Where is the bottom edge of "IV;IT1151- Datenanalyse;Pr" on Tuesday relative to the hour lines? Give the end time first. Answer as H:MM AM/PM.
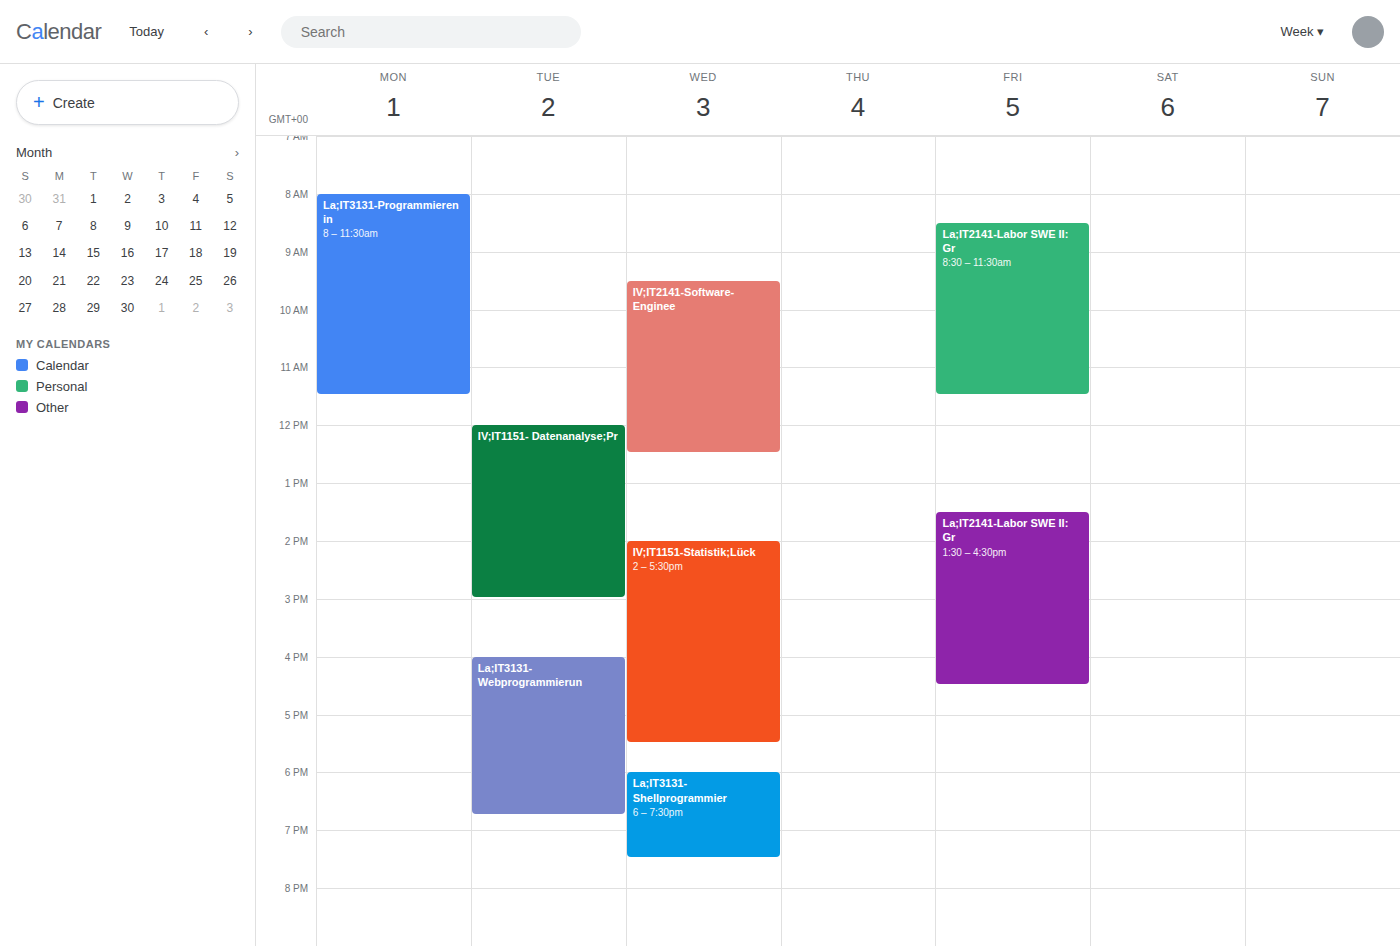
3:00 PM -- exactly on the 3 PM line.